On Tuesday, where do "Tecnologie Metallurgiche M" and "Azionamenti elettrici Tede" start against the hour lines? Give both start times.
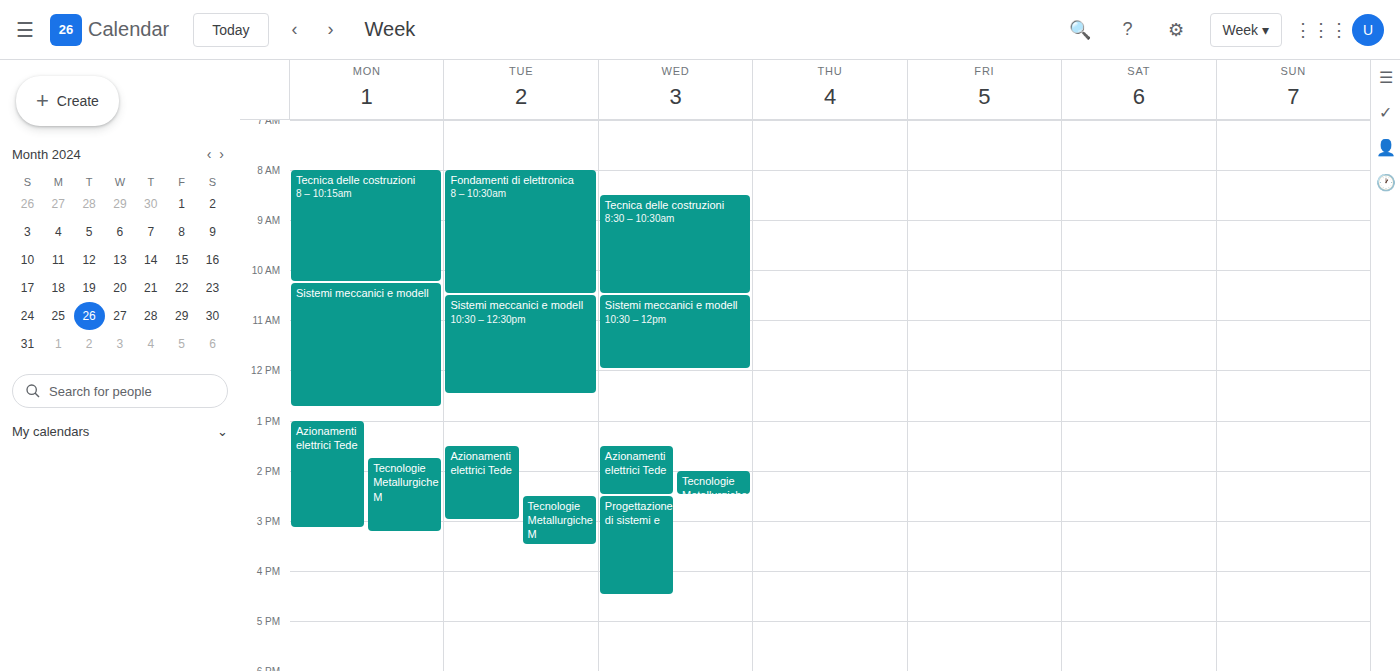
"Tecnologie Metallurgiche M": 2:30 PM, halfway between the 2 PM and 3 PM lines. "Azionamenti elettrici Tede": 1:30 PM, halfway between the 1 PM and 2 PM lines.